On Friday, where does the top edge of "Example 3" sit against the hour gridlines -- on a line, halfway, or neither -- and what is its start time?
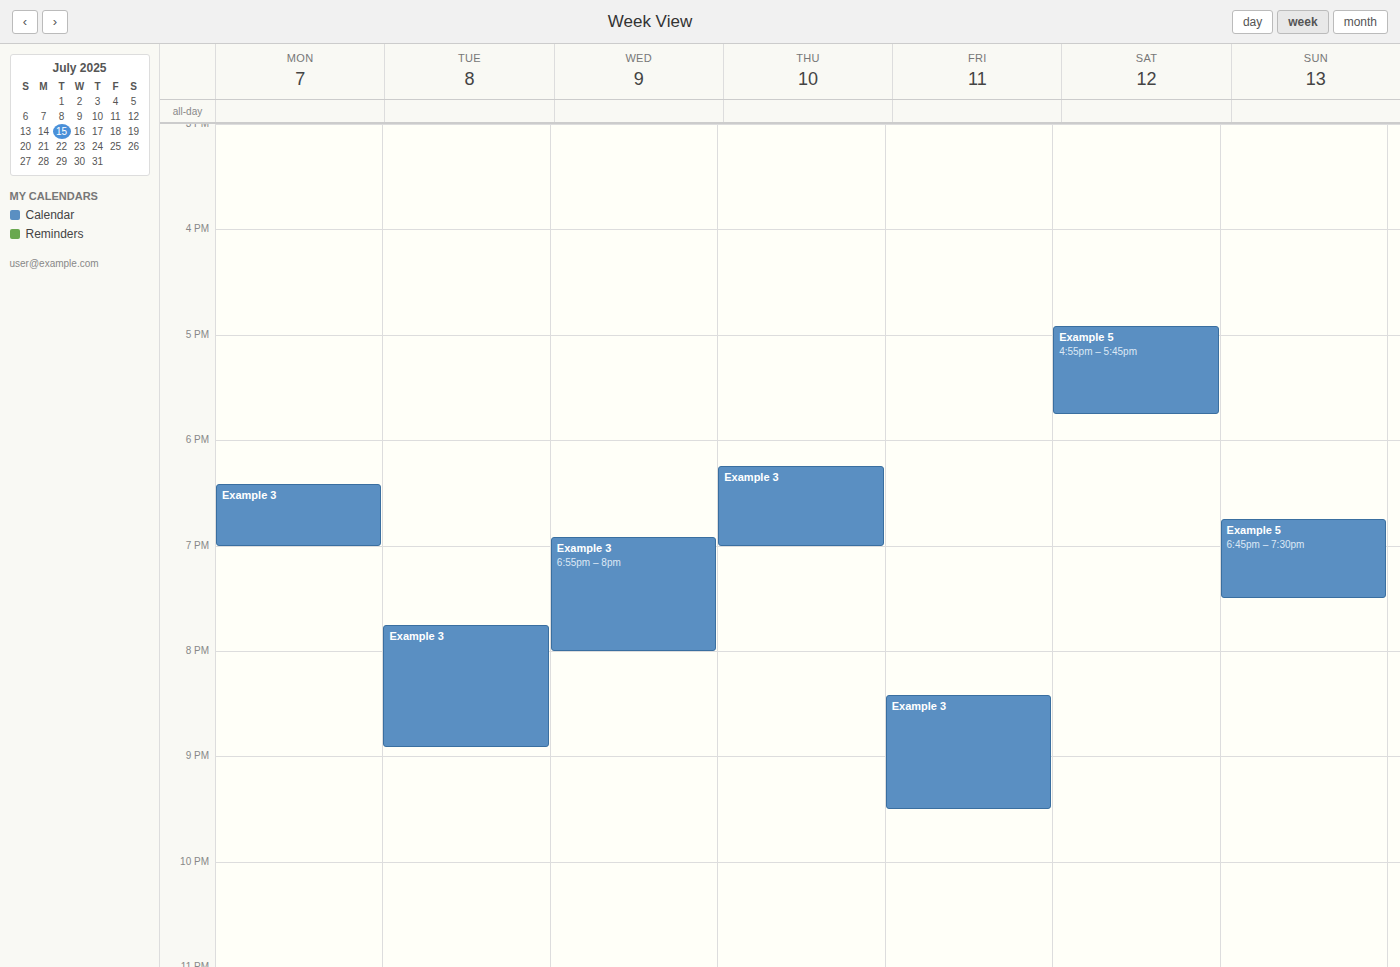
20:25 -- neither: 25 minutes below the 20:00 line and 35 minutes above the 21:00 line.